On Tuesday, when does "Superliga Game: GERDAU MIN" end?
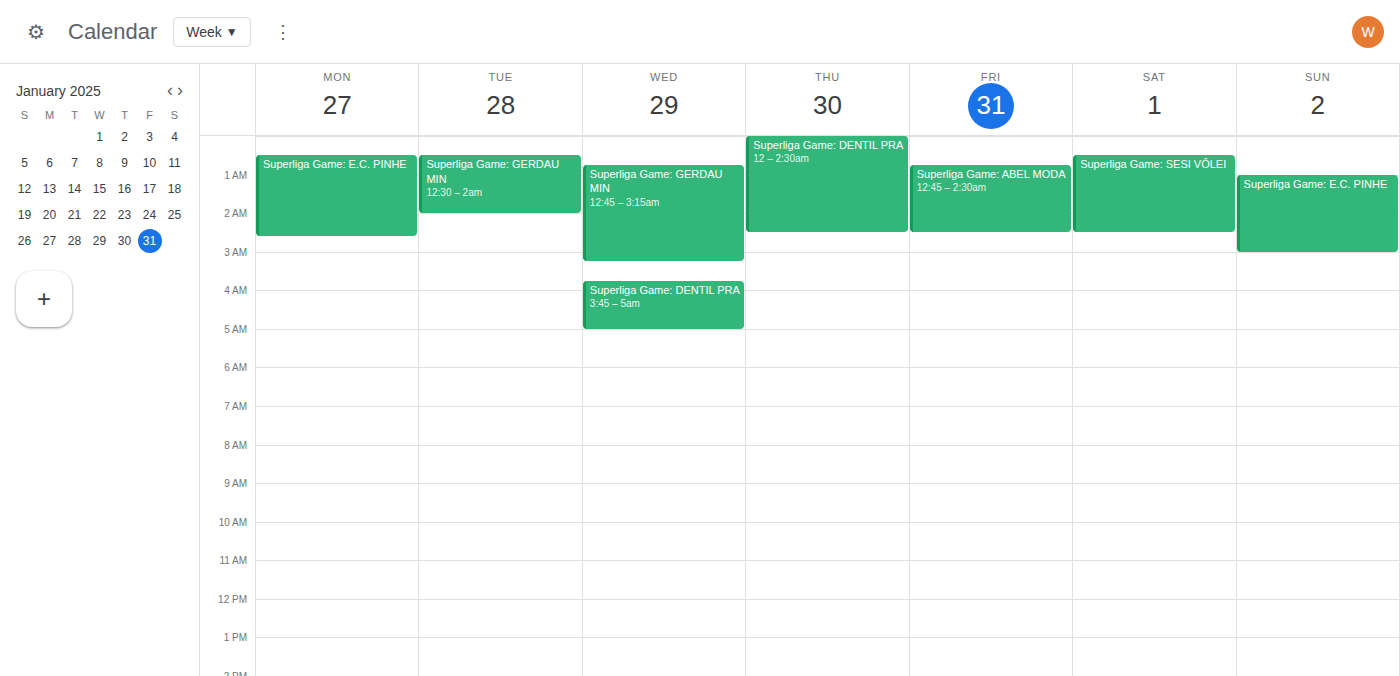
2:00 AM